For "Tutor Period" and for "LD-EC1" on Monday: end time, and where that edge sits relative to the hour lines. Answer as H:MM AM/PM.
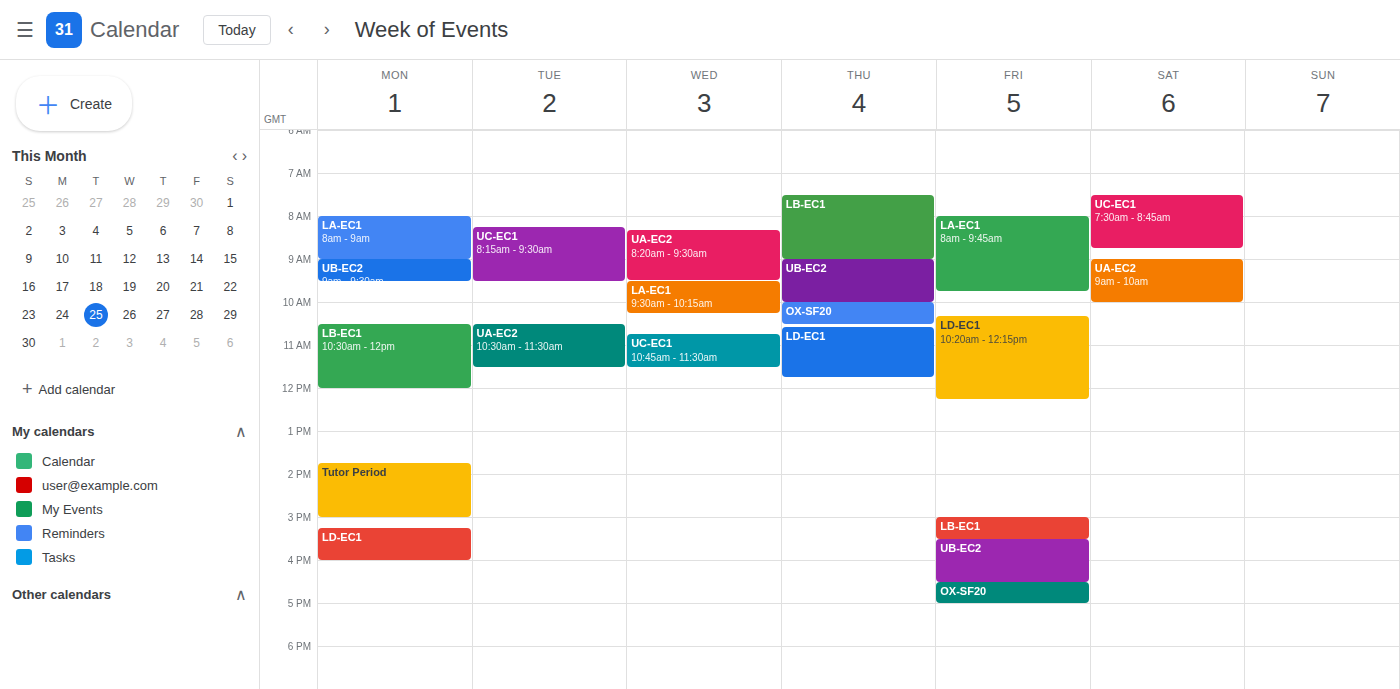
"Tutor Period": 3:00 PM, exactly on the 3 PM line. "LD-EC1": 4:00 PM, exactly on the 4 PM line.